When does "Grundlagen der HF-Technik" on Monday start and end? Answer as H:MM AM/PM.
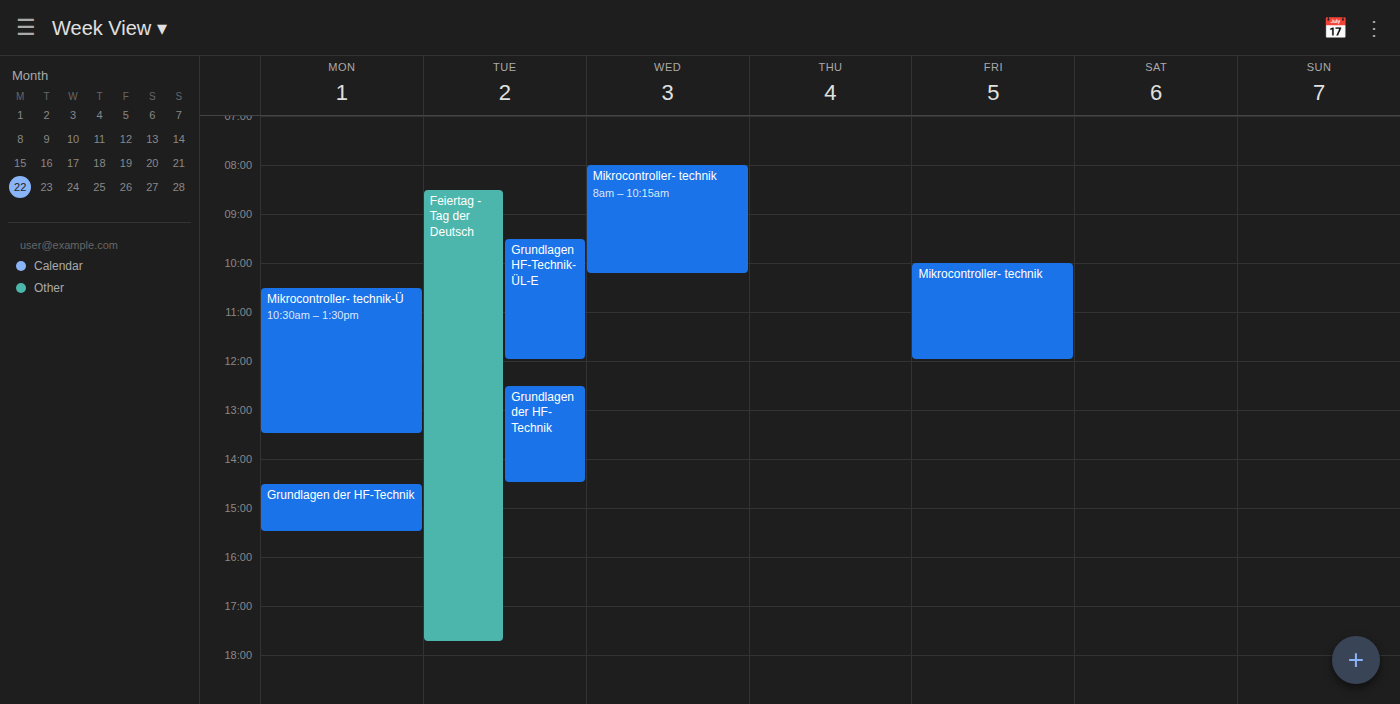
2:30 PM to 3:30 PM